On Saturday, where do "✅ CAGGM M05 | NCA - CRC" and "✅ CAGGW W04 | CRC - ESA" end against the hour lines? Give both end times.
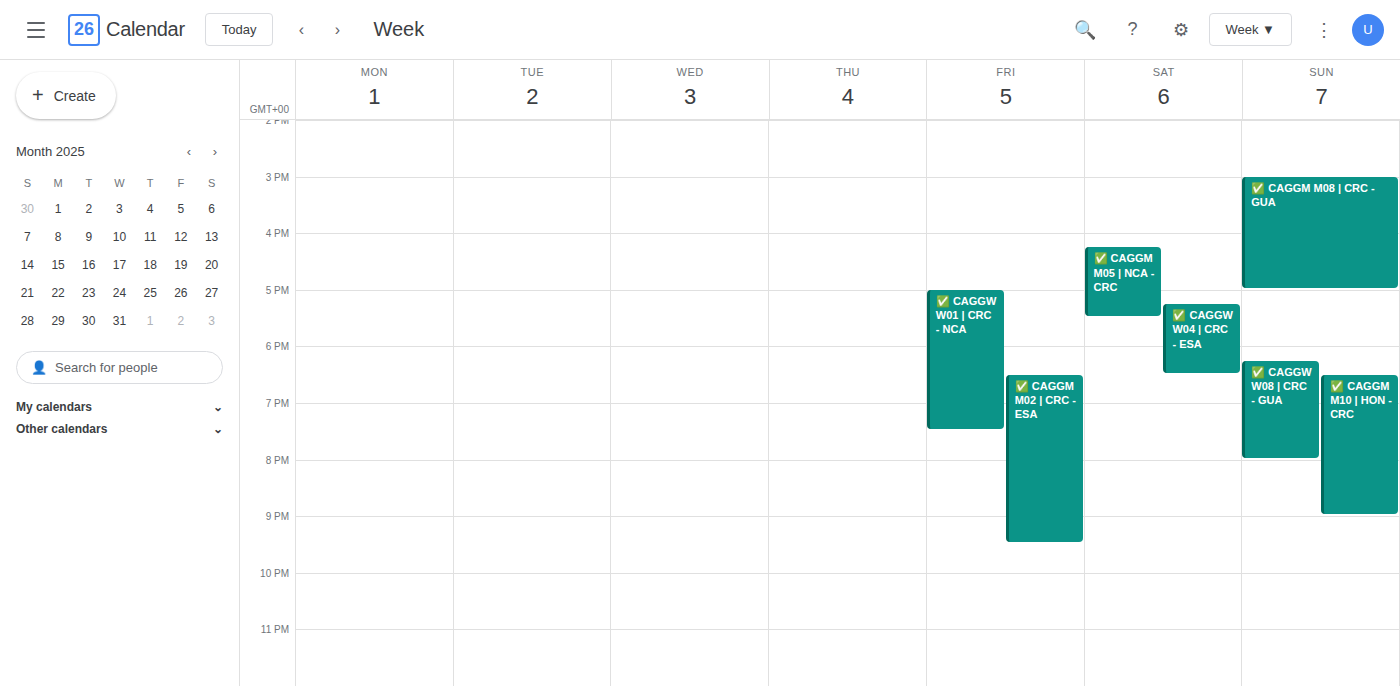
"✅ CAGGM M05 | NCA - CRC": 5:30 PM, halfway between the 5 PM and 6 PM lines. "✅ CAGGW W04 | CRC - ESA": 6:30 PM, halfway between the 6 PM and 7 PM lines.